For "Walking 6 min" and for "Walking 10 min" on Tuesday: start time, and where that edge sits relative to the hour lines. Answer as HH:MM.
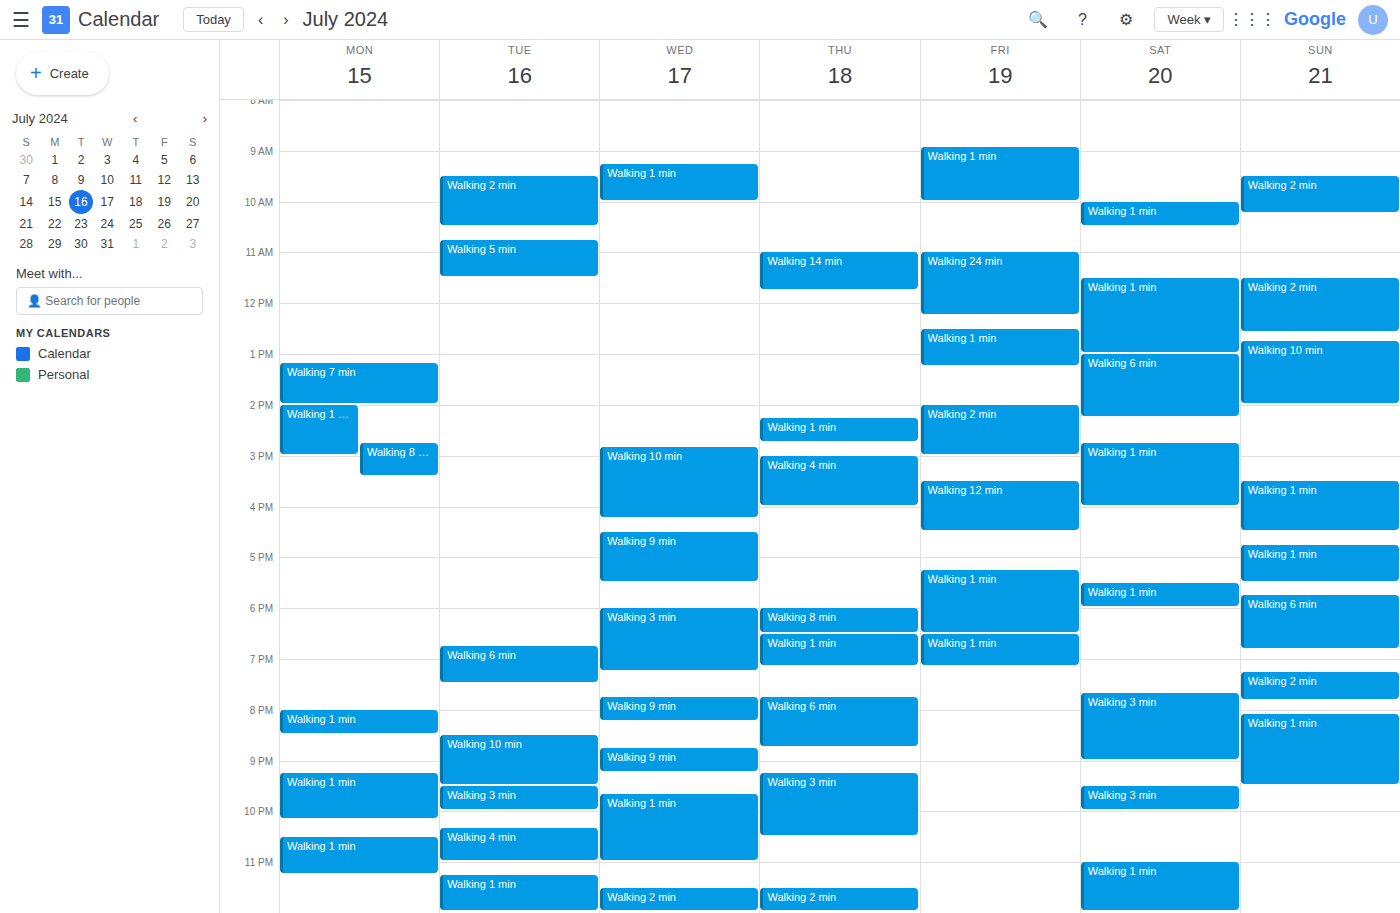
"Walking 6 min": 18:45, neither: three quarters of the way from the 18:00 line to the 19:00 line. "Walking 10 min": 20:30, halfway between the 20:00 and 21:00 lines.